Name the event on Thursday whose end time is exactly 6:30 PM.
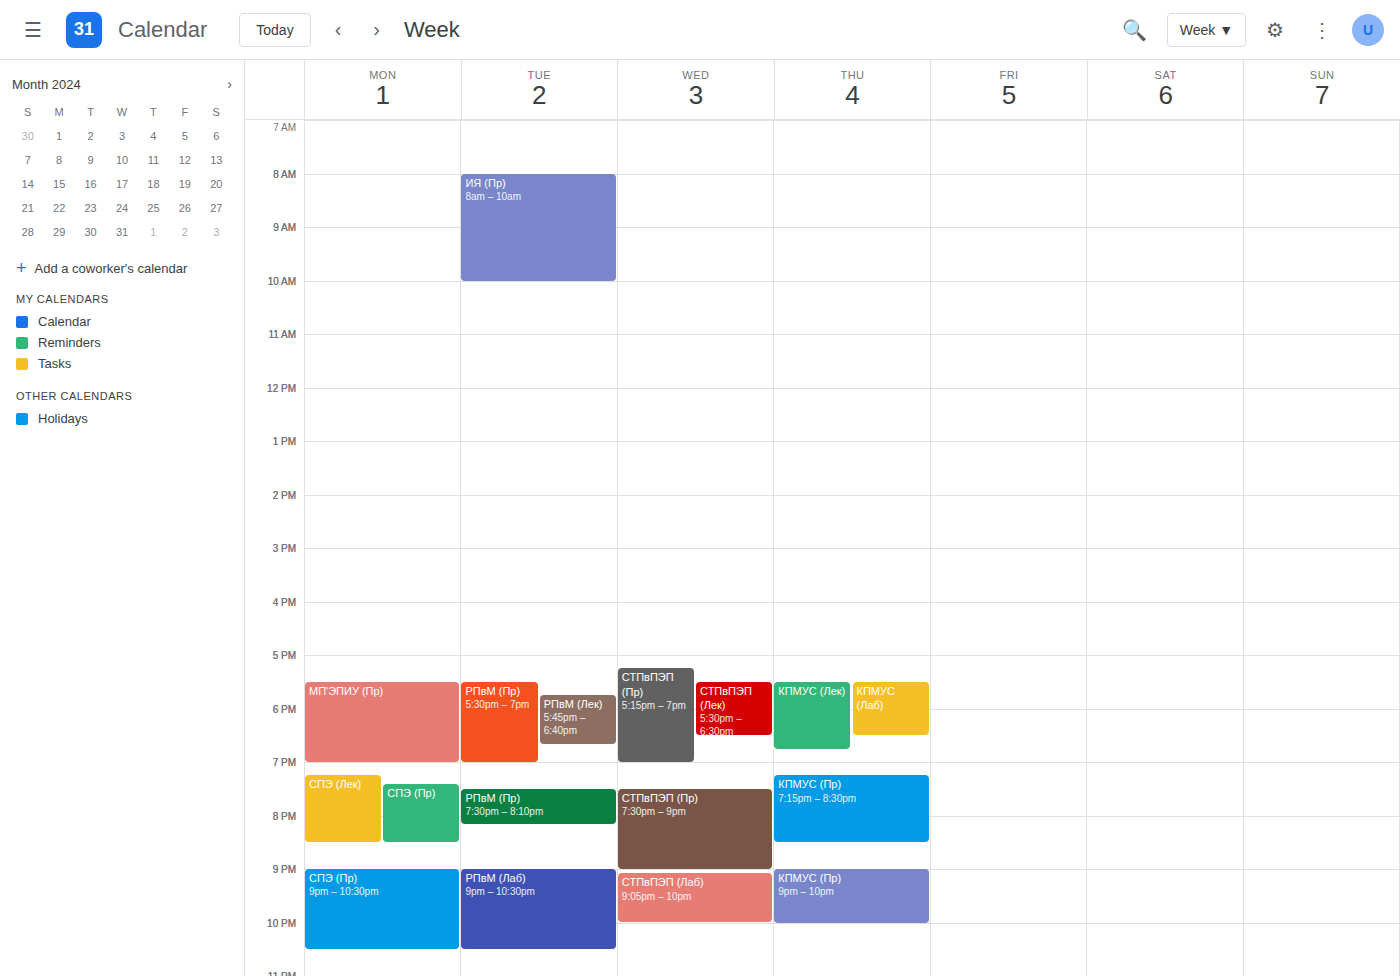
"КПМУС (Лаб)"